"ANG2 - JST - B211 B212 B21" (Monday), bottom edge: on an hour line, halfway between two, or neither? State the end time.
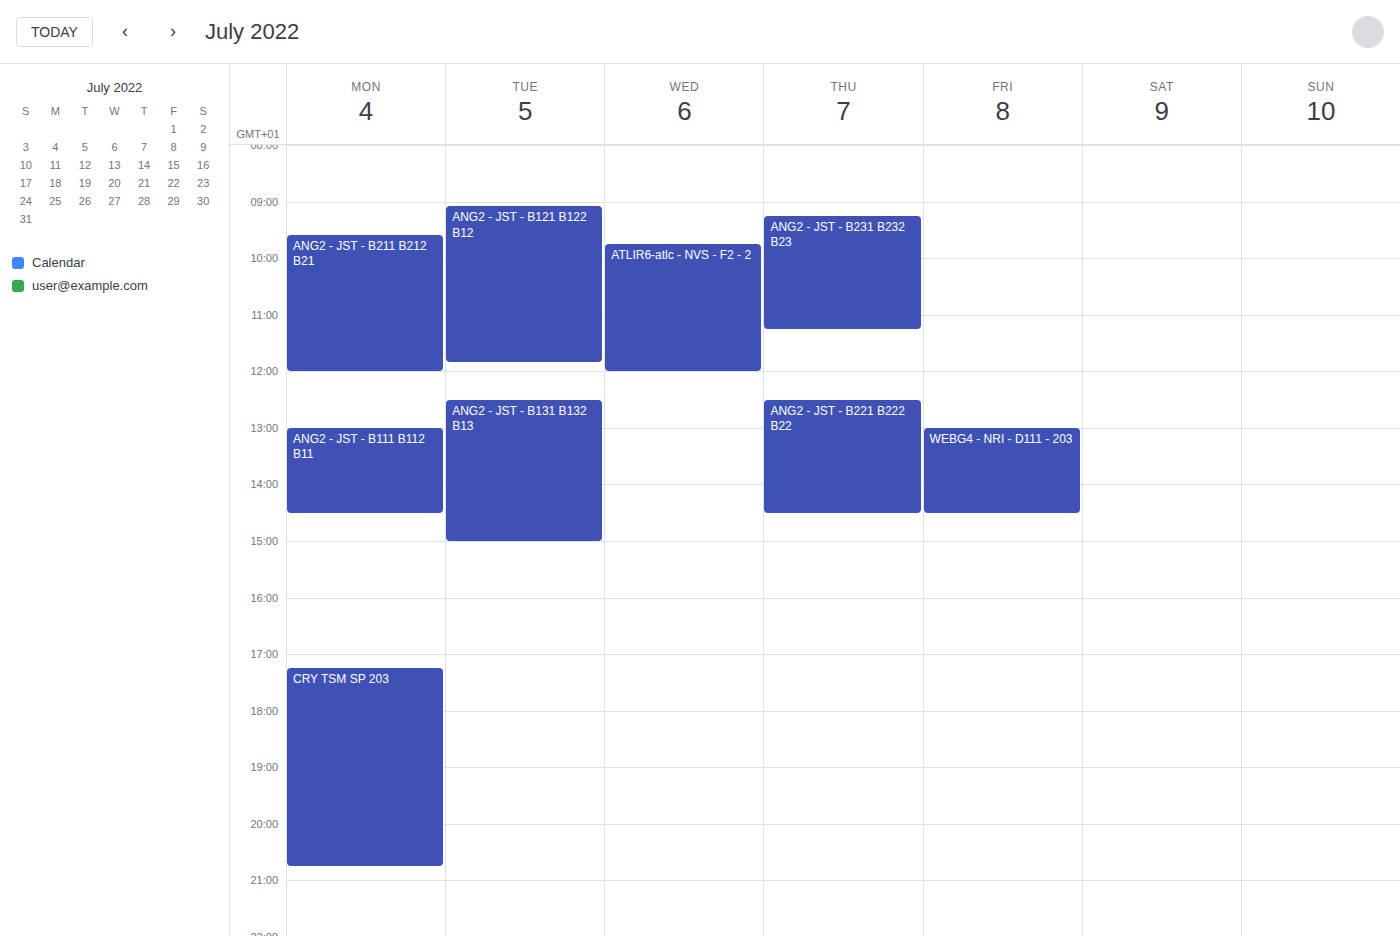
12:00 PM -- exactly on the 12 PM line.